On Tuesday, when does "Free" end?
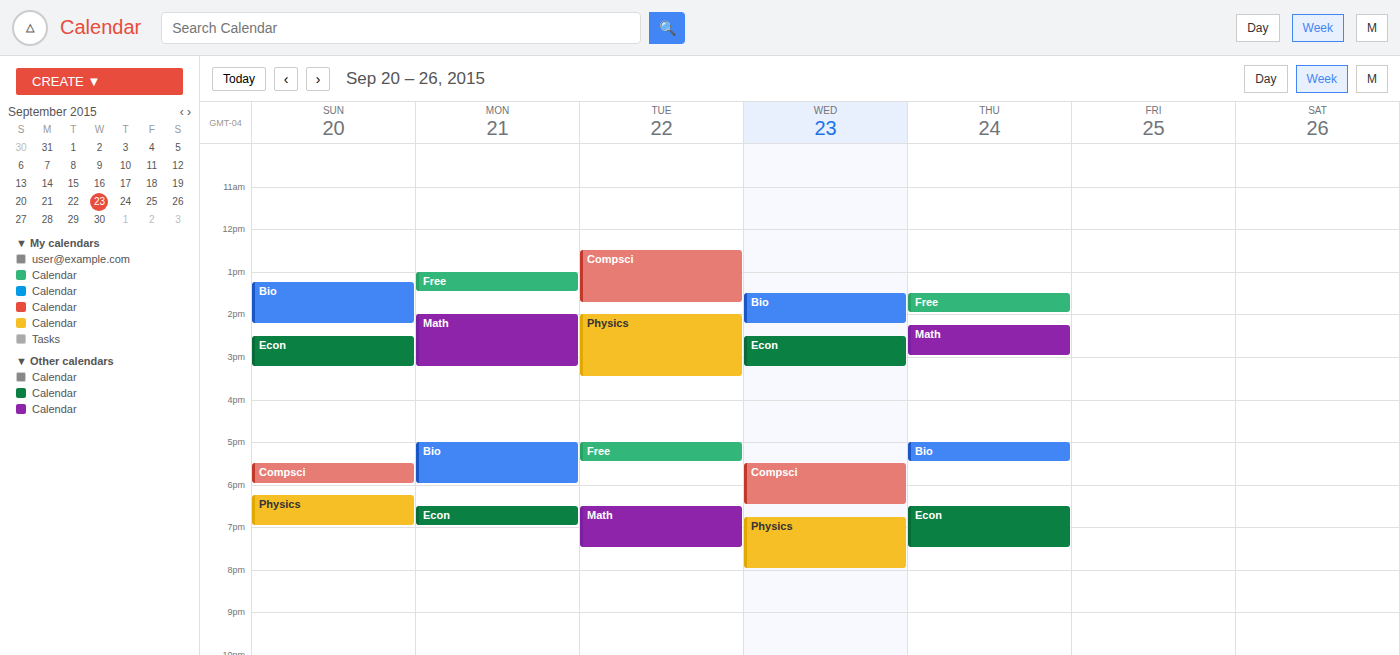
5:30 PM